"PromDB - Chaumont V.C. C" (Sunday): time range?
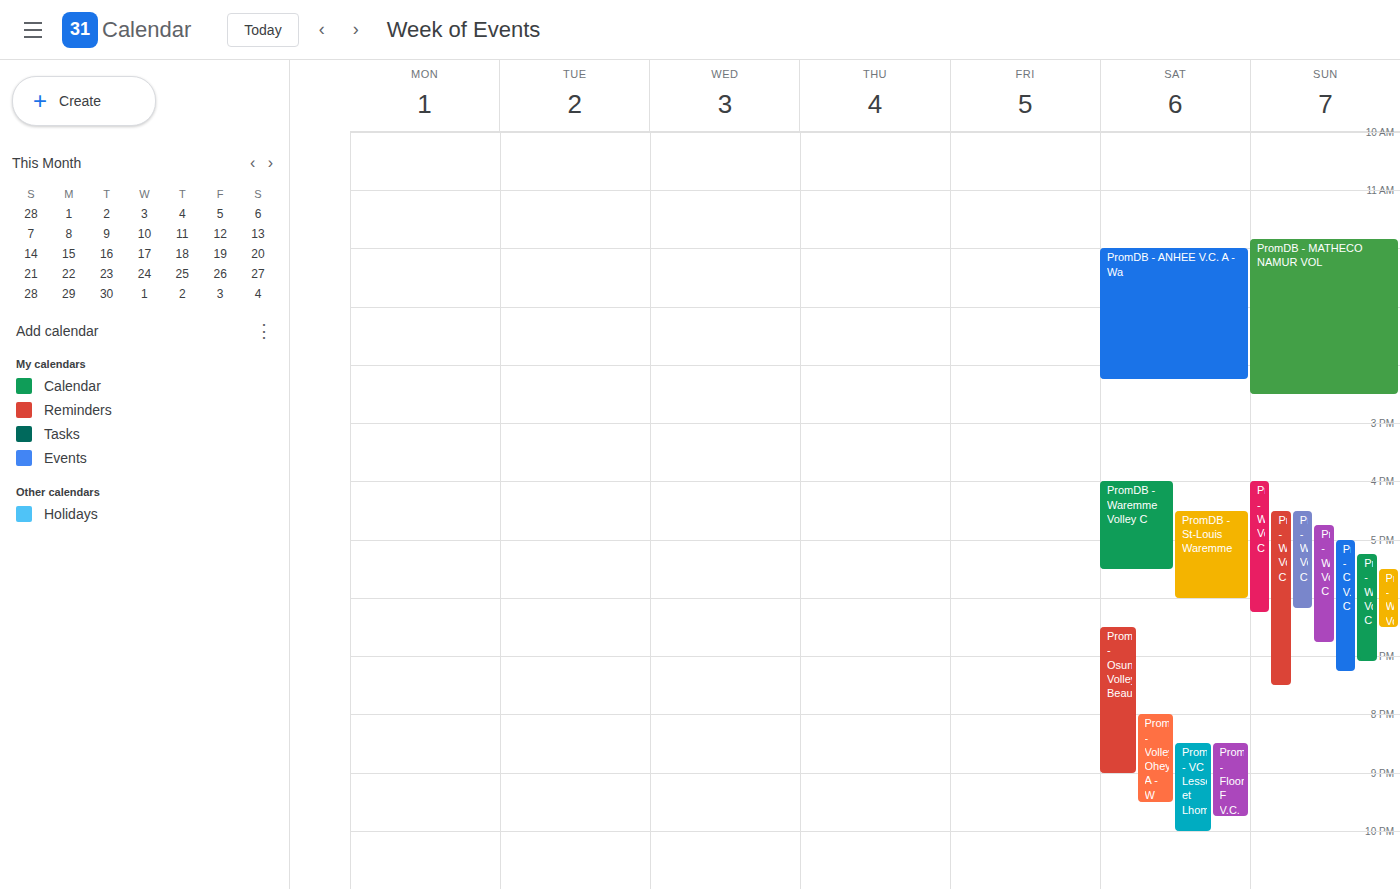
5:00 PM to 7:15 PM